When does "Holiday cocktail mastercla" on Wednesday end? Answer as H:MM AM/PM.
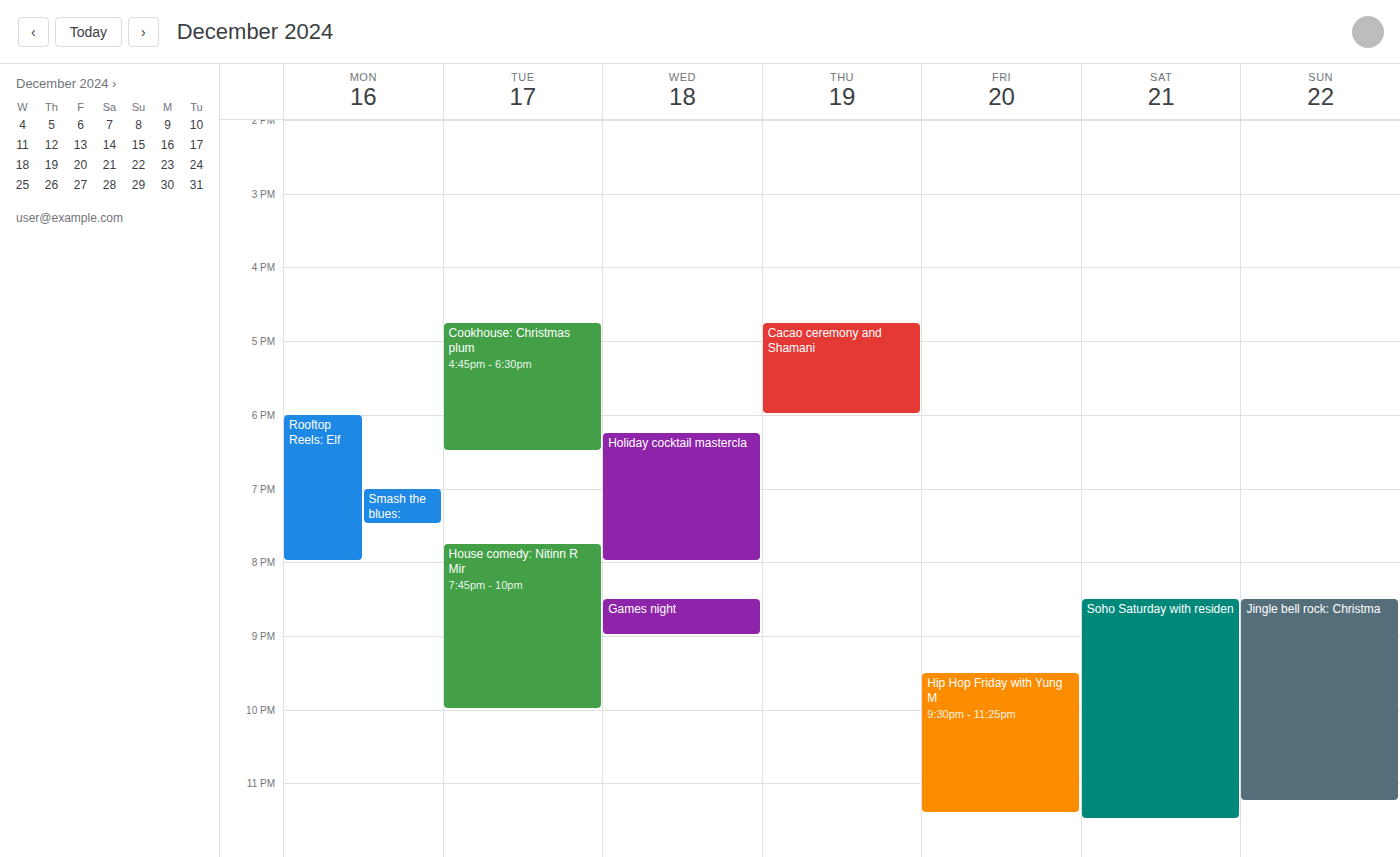
8:00 PM